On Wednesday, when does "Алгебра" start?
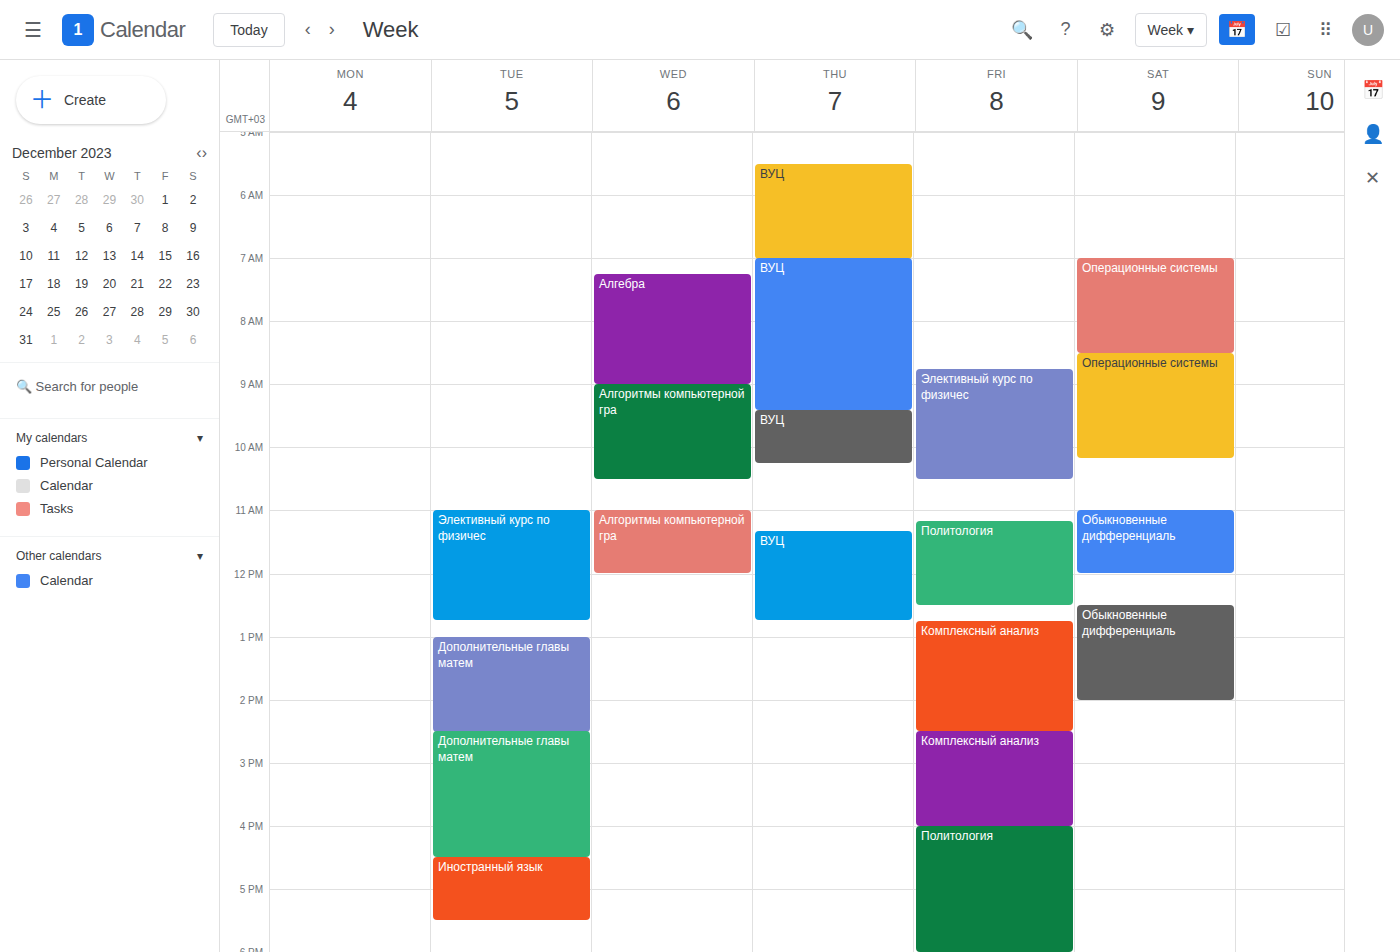
7:15 AM